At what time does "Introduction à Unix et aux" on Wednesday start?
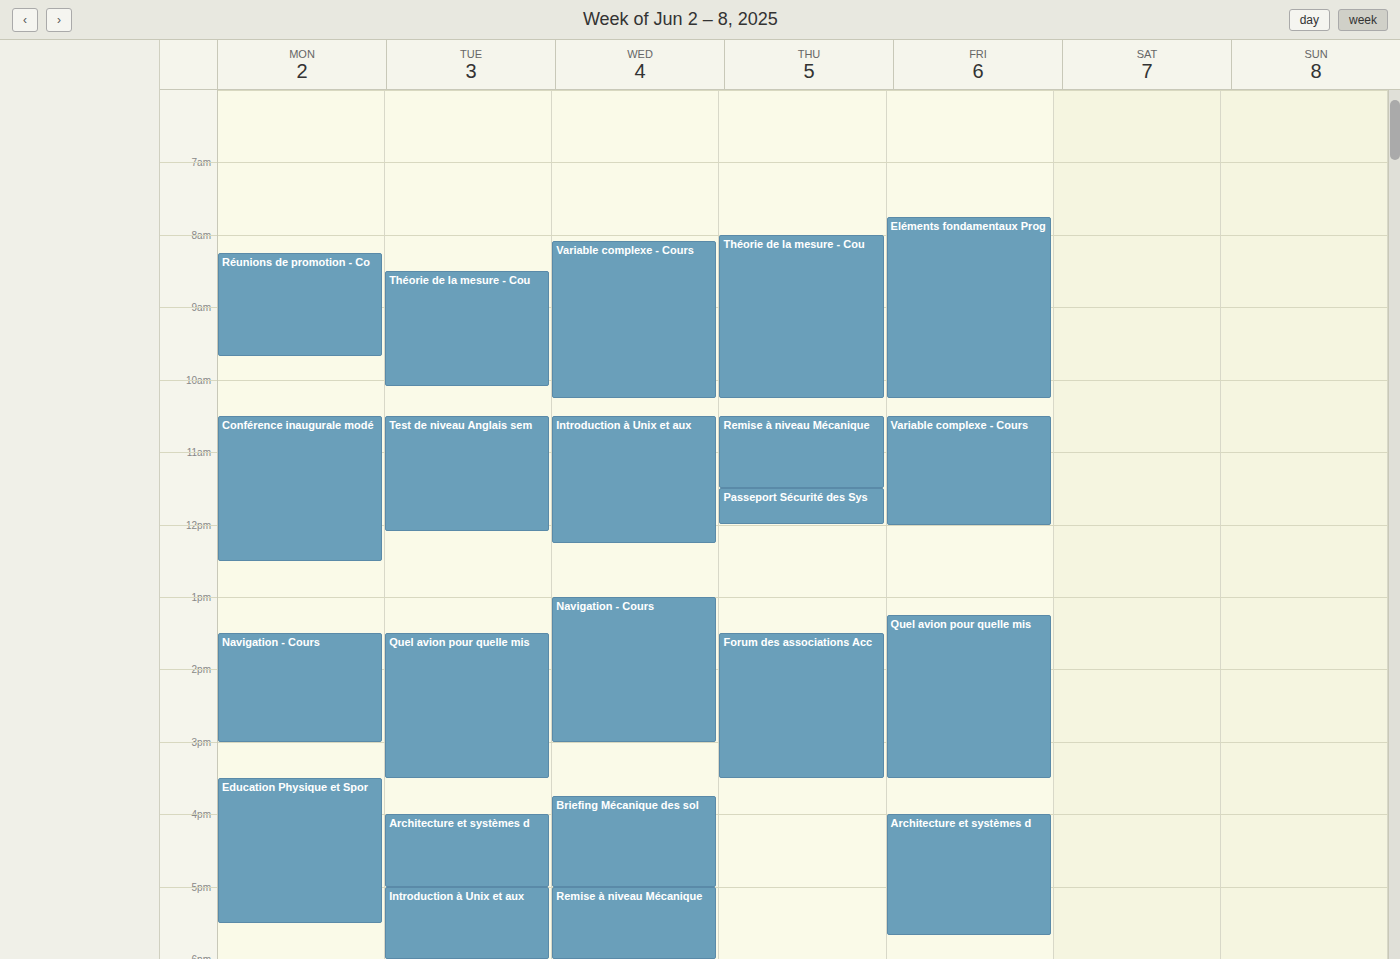
10:30 AM